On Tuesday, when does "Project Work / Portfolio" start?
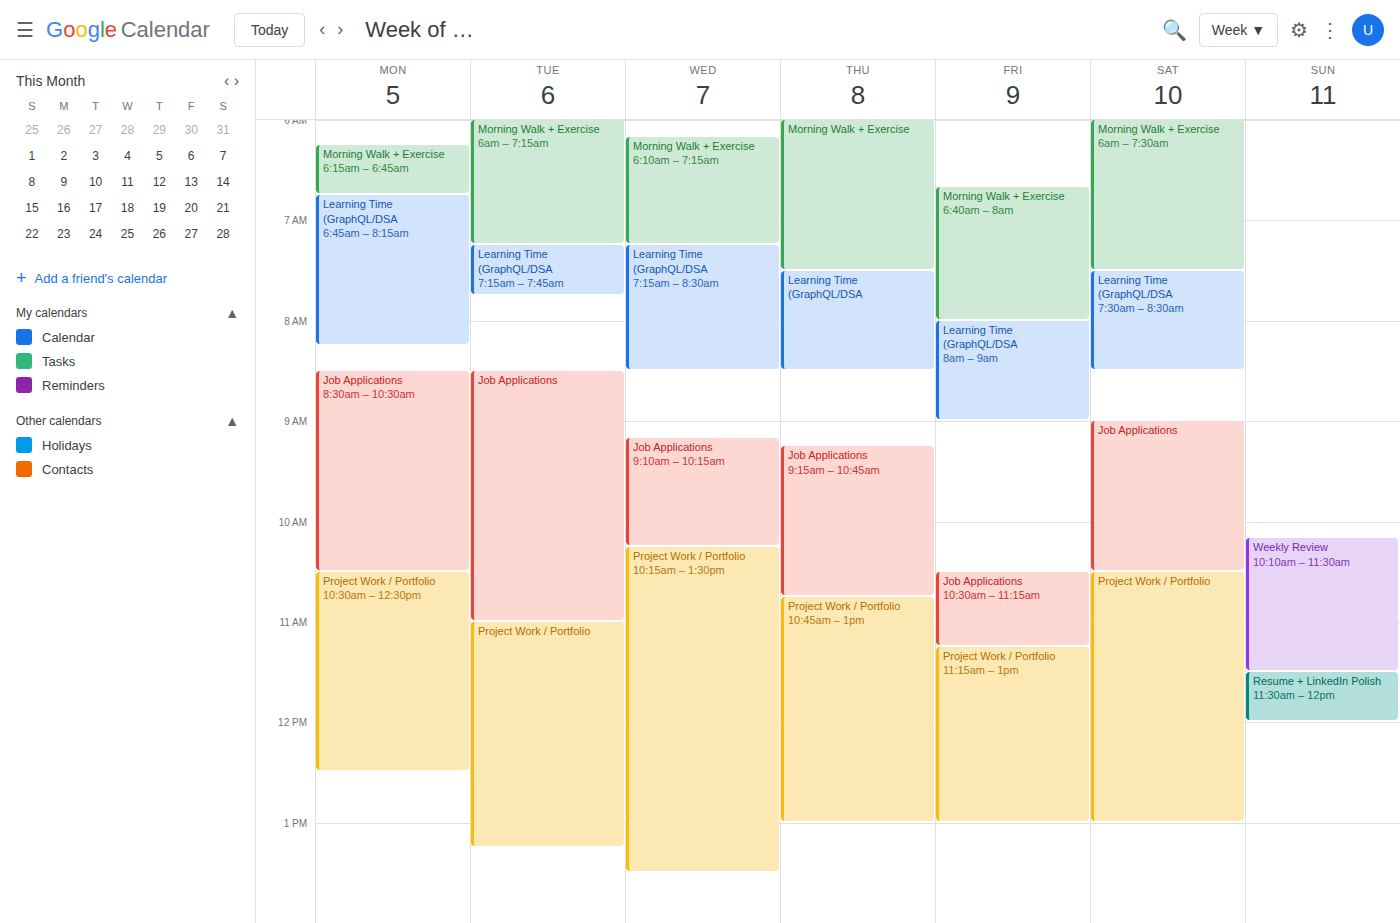
11:00 AM